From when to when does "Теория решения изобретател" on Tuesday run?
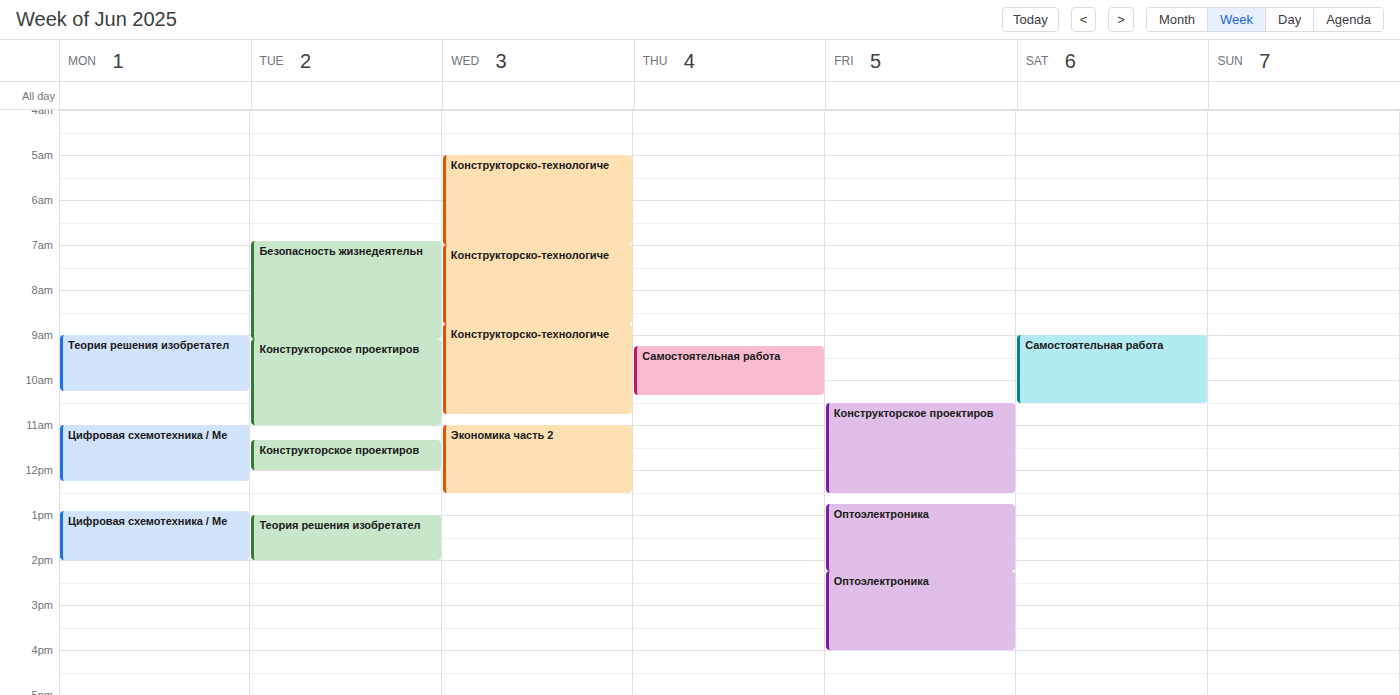
13:00 to 14:00